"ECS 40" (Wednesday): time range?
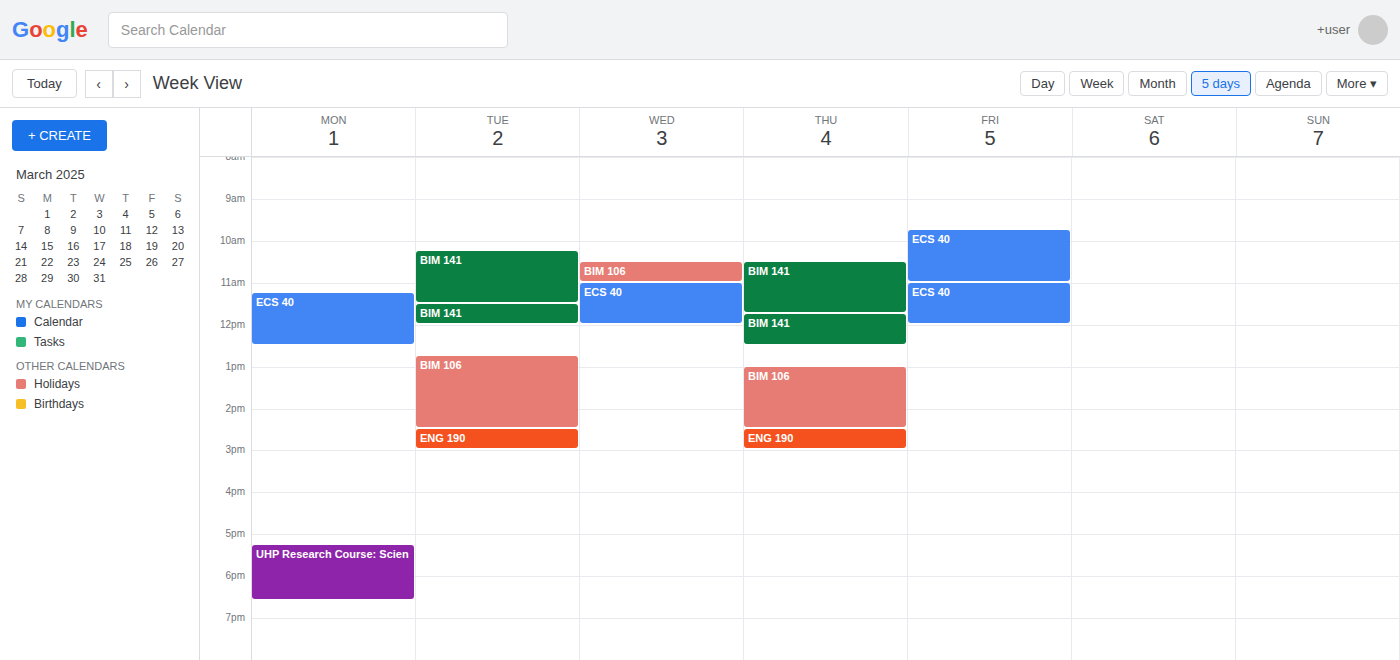
11:00 AM to 12:00 PM